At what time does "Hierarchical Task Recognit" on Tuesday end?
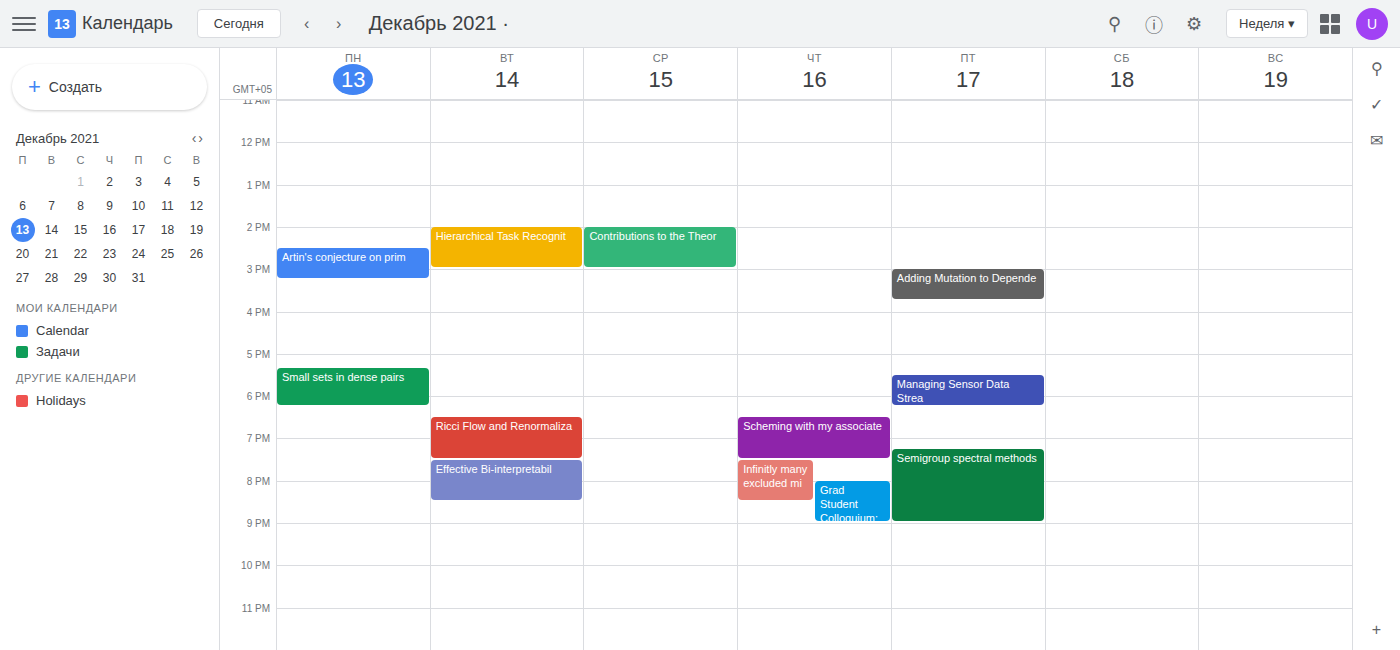
3:00 PM